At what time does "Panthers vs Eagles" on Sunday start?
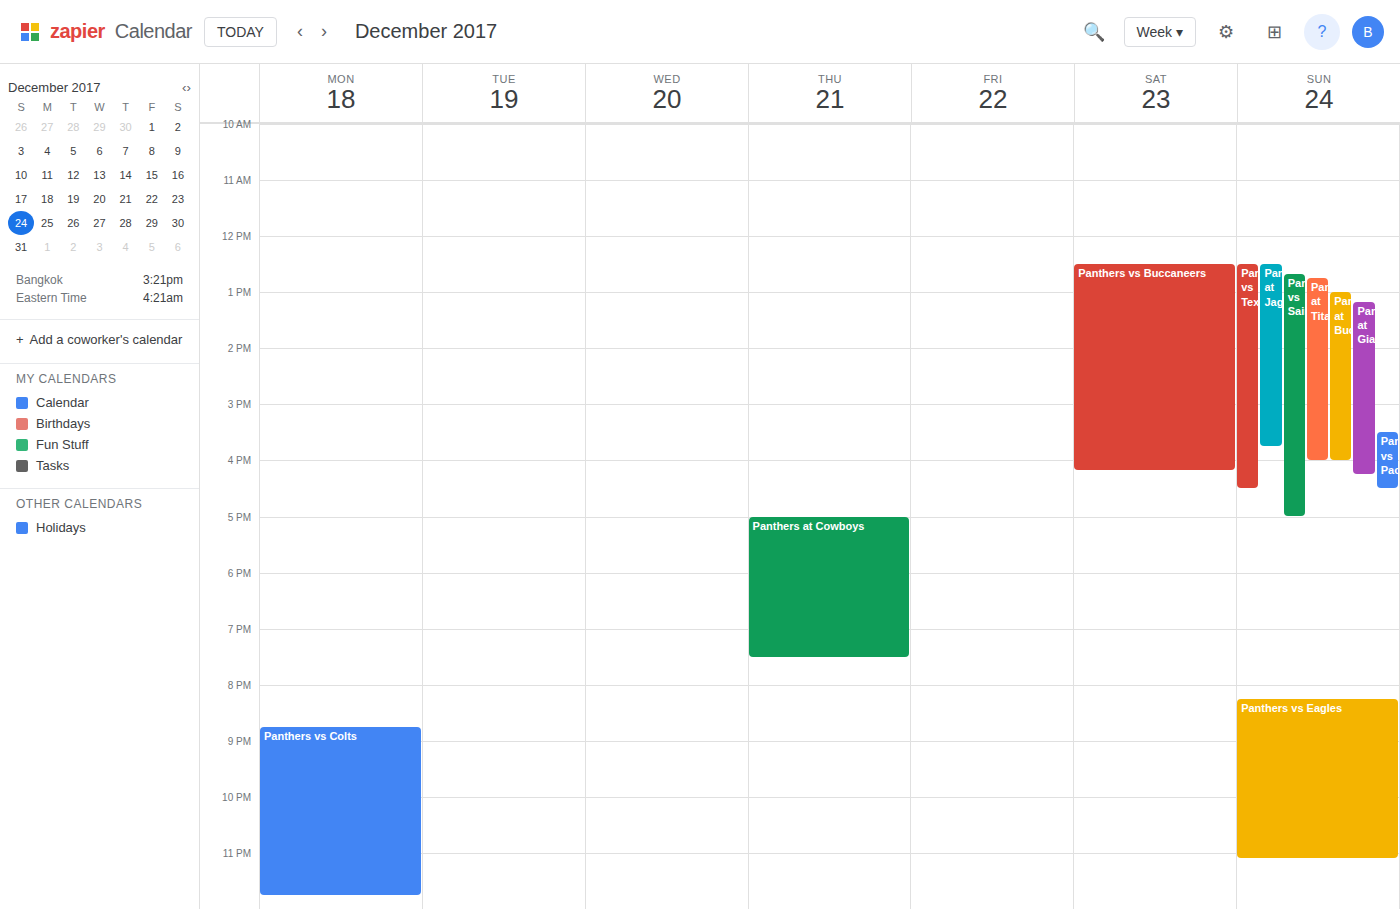
8:15 PM